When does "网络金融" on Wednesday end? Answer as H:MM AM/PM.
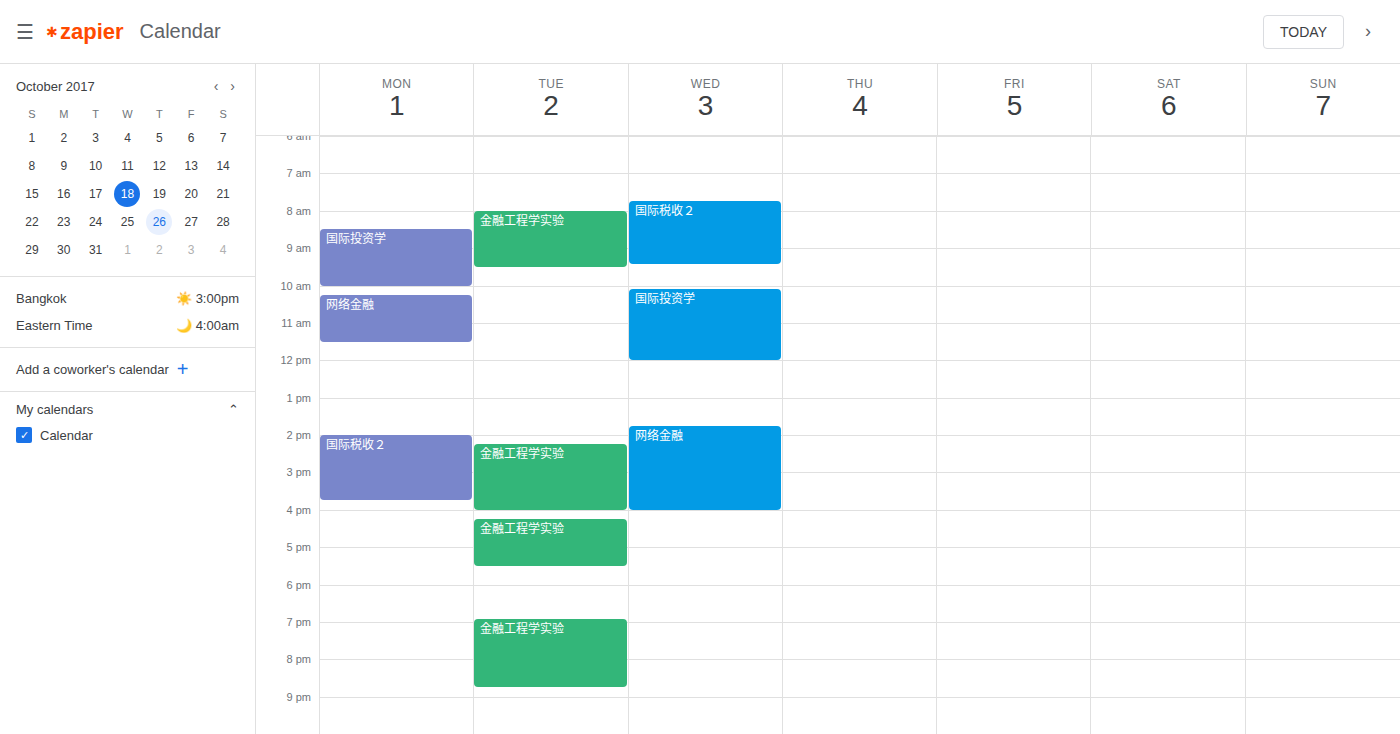
4:00 PM